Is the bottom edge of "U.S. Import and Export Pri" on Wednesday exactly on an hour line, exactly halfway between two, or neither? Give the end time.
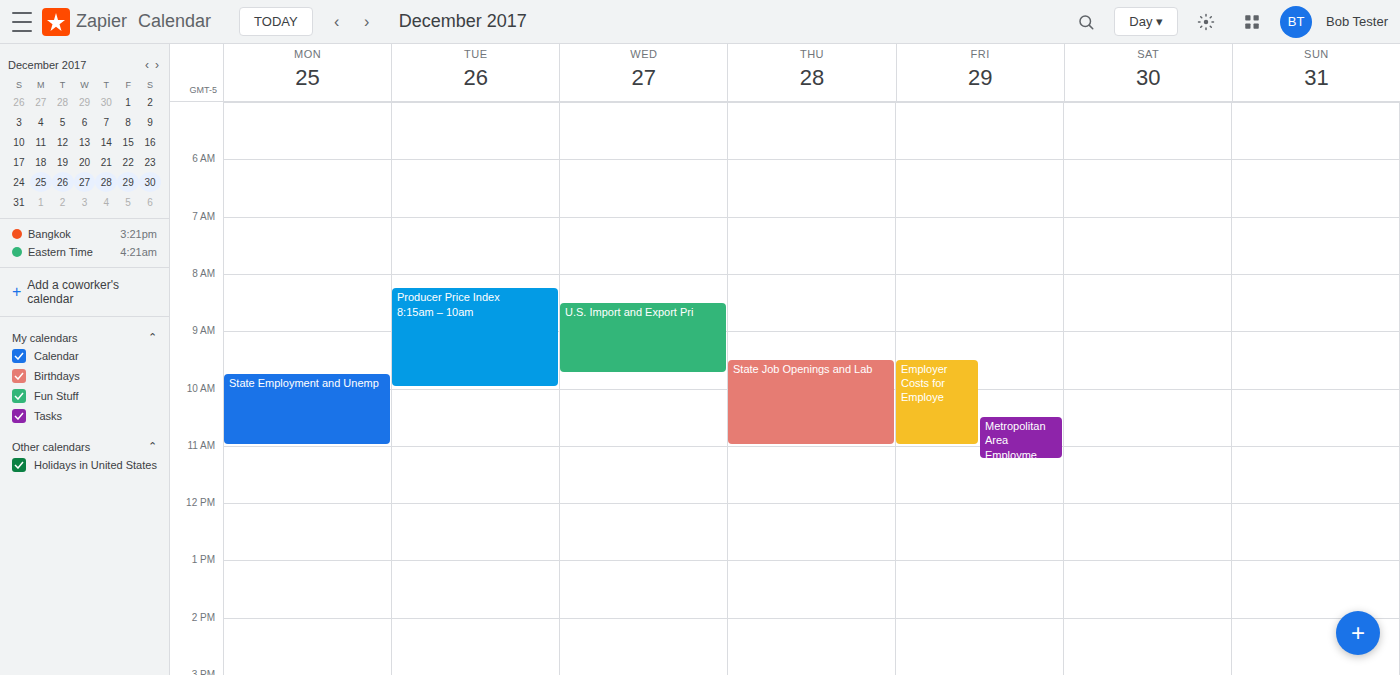
9:45 AM -- neither: three quarters of the way from the 9 AM line to the 10 AM line.